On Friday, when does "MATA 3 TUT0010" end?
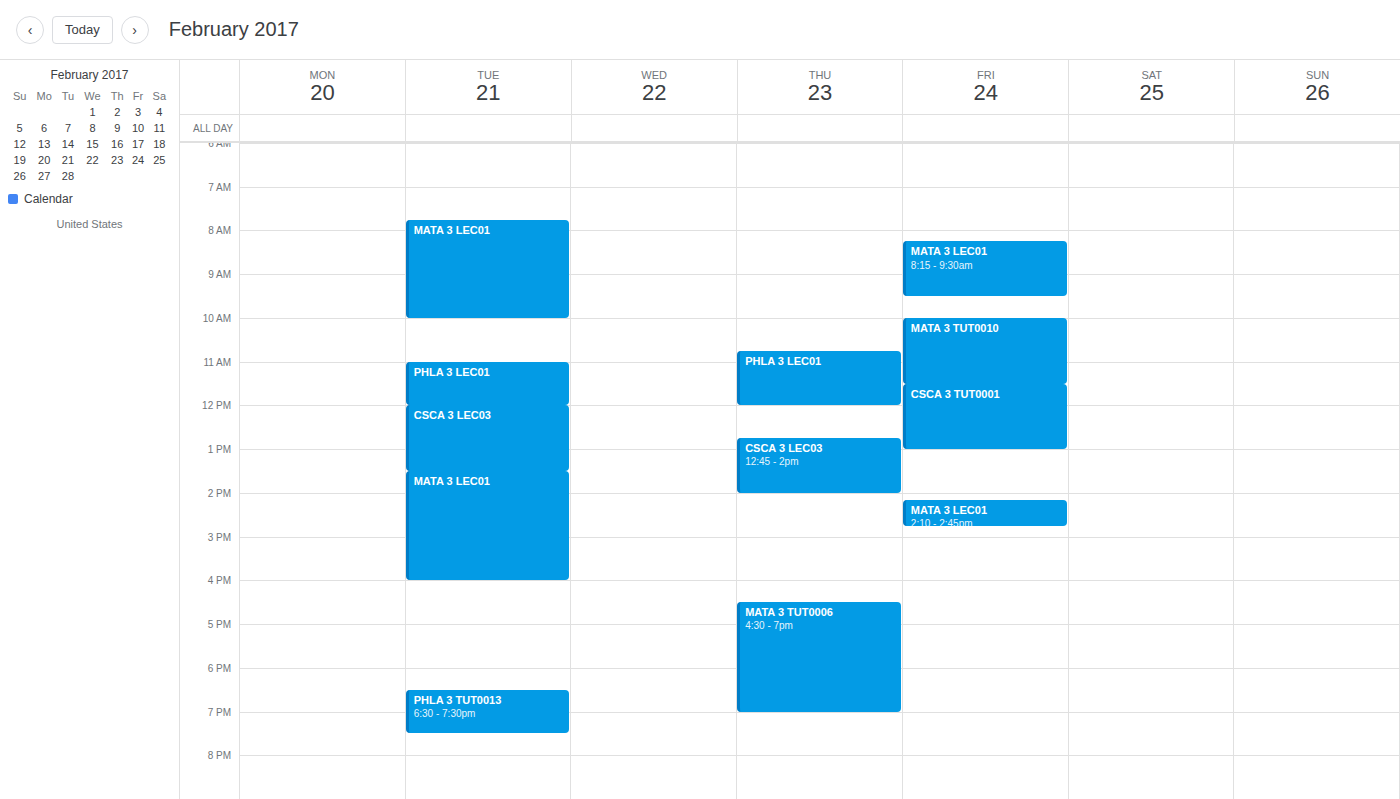
11:30 AM